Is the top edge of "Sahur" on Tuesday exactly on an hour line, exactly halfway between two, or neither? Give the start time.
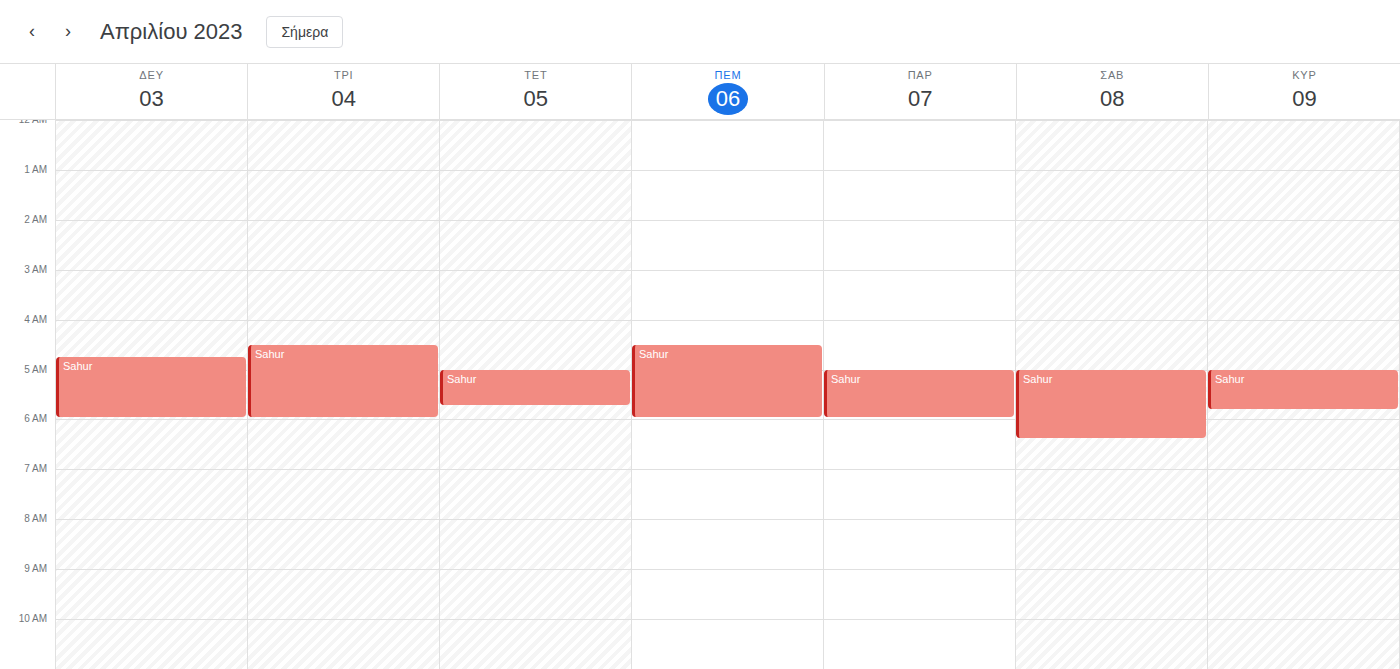
4:30 AM -- halfway between the 4 AM and 5 AM lines.